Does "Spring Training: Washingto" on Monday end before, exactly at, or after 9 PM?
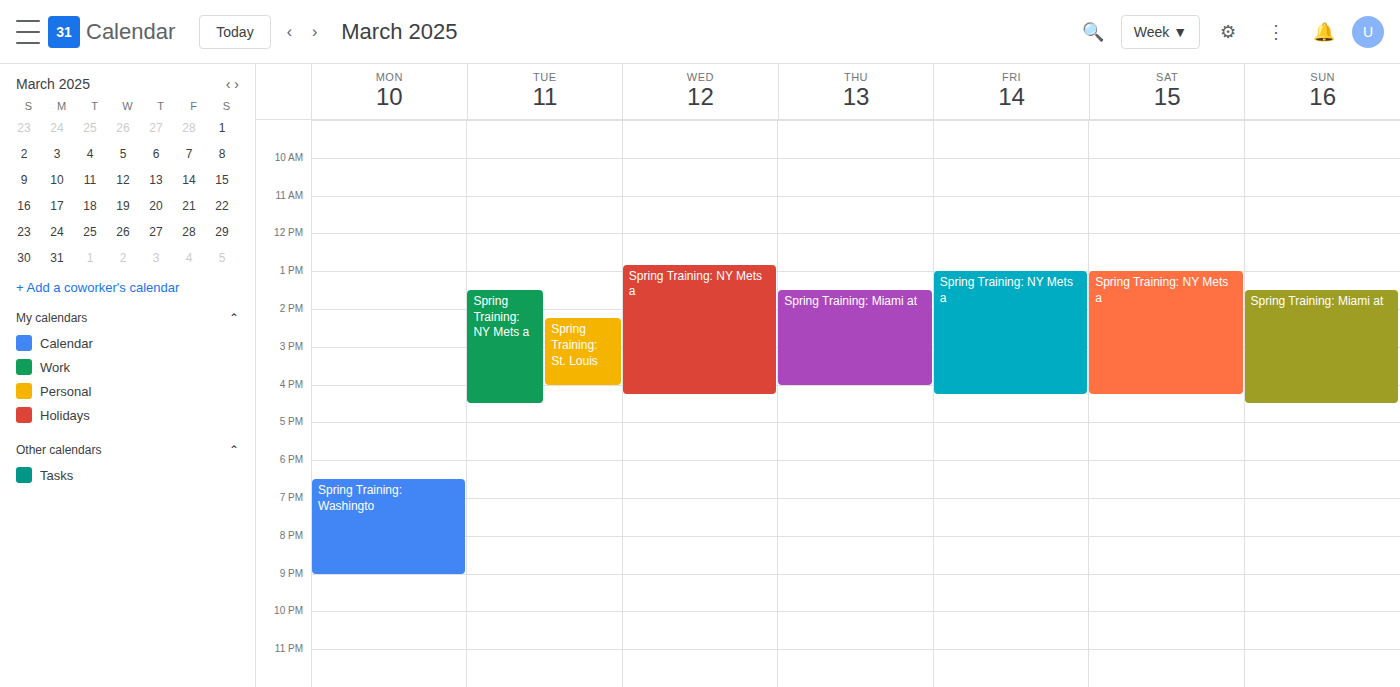
9:00 PM -- exactly at 9 PM, on the 9 PM line.